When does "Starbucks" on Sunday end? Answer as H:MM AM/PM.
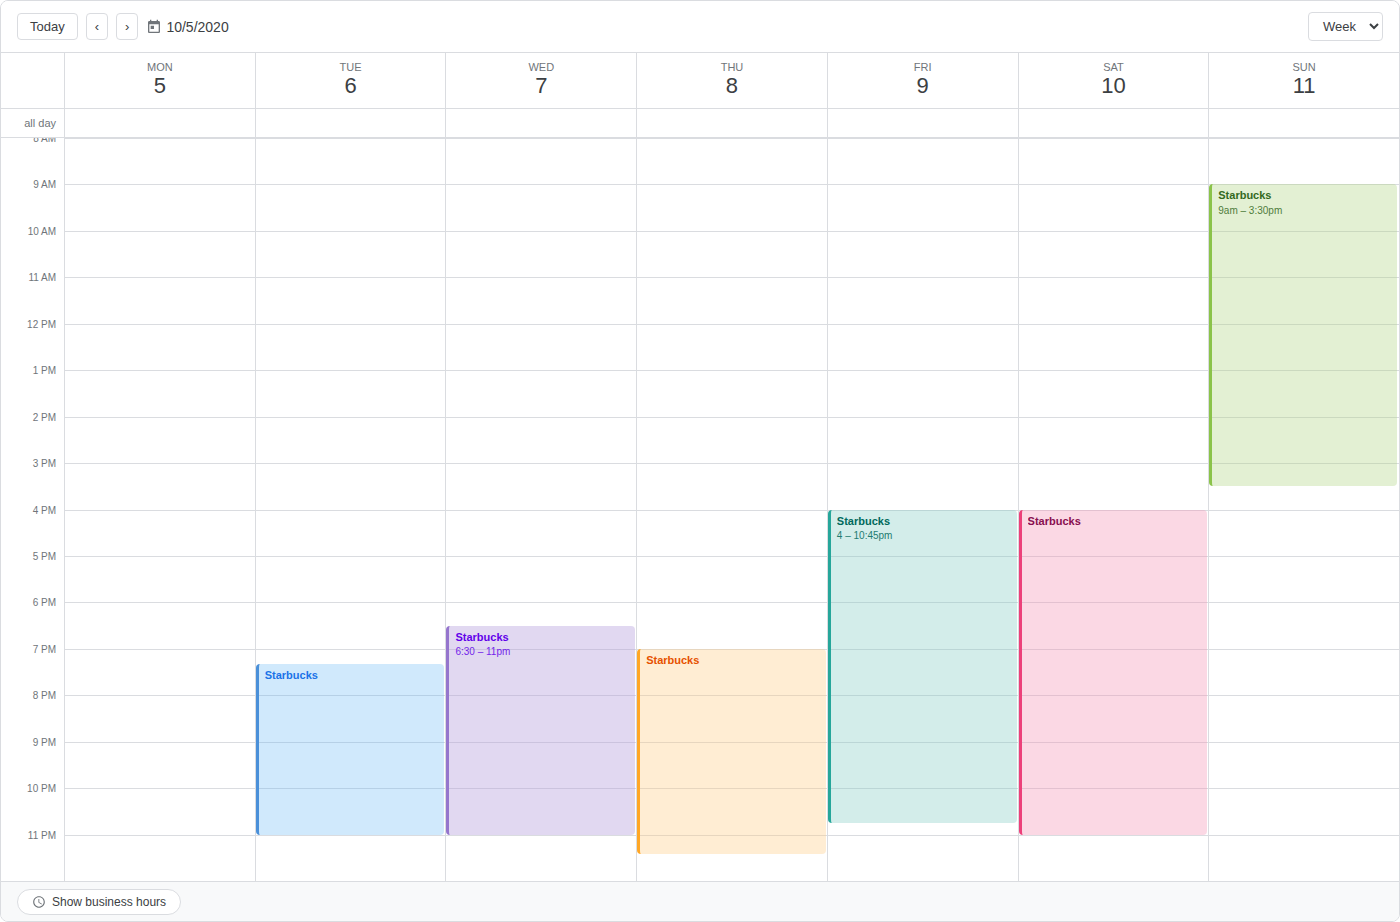
3:30 PM